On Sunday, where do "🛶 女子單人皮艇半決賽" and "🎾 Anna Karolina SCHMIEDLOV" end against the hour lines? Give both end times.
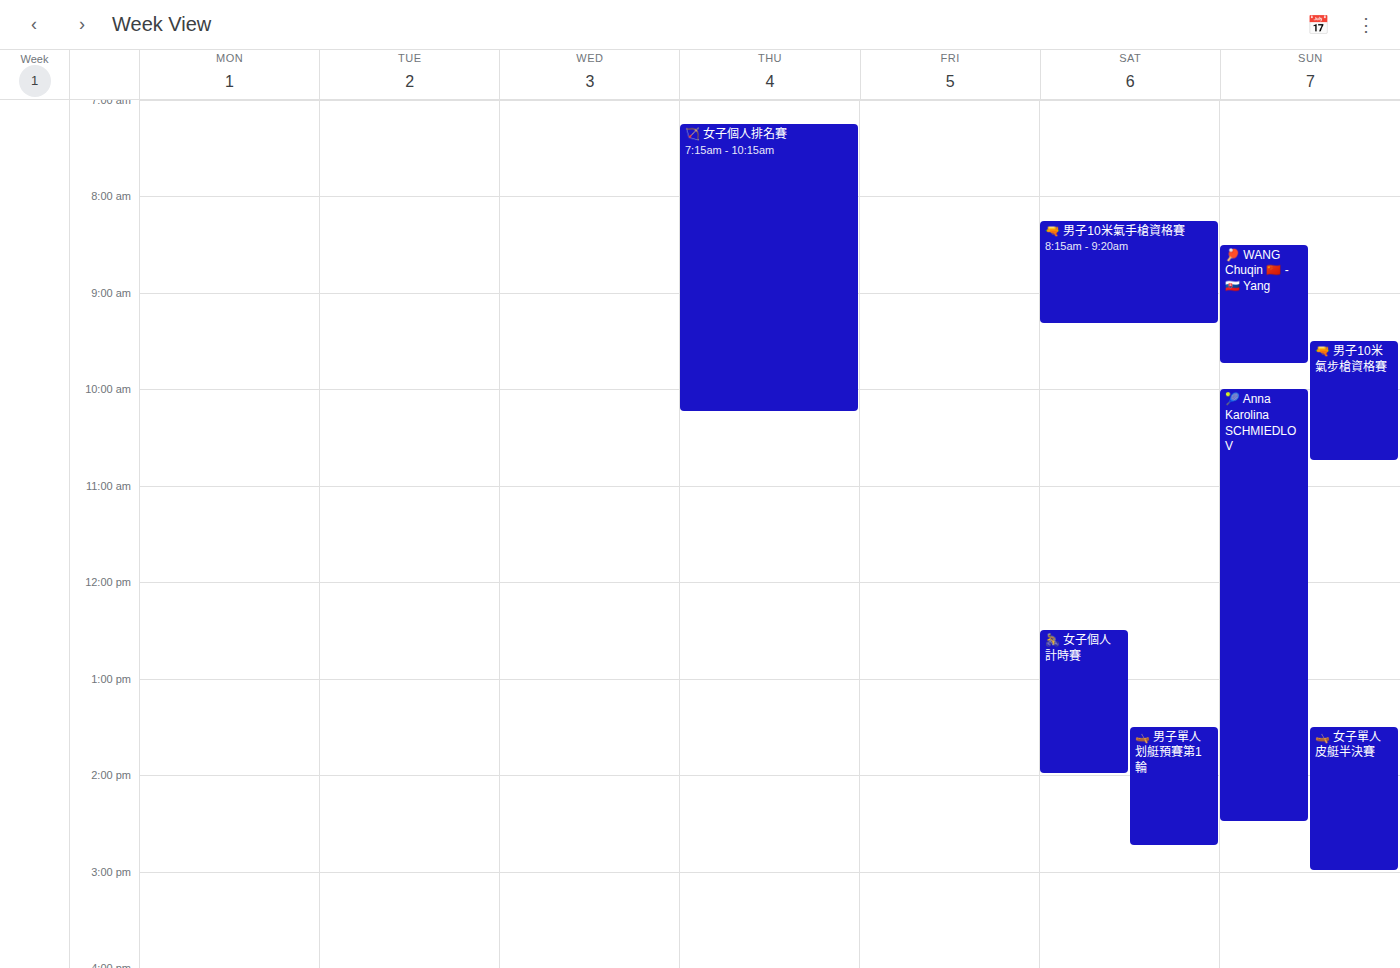
"🛶 女子單人皮艇半決賽": 3:00 PM, exactly on the 3 PM line. "🎾 Anna Karolina SCHMIEDLOV": 2:30 PM, halfway between the 2 PM and 3 PM lines.